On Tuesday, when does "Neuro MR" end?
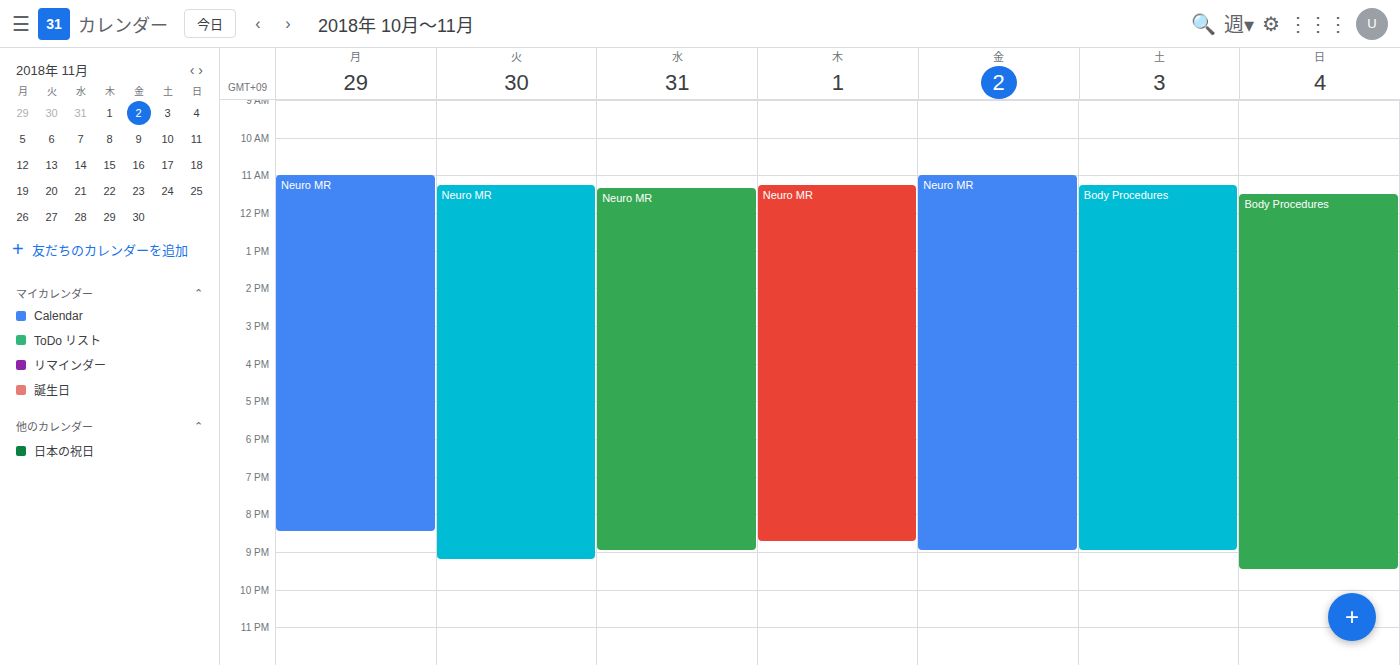
9:15 PM